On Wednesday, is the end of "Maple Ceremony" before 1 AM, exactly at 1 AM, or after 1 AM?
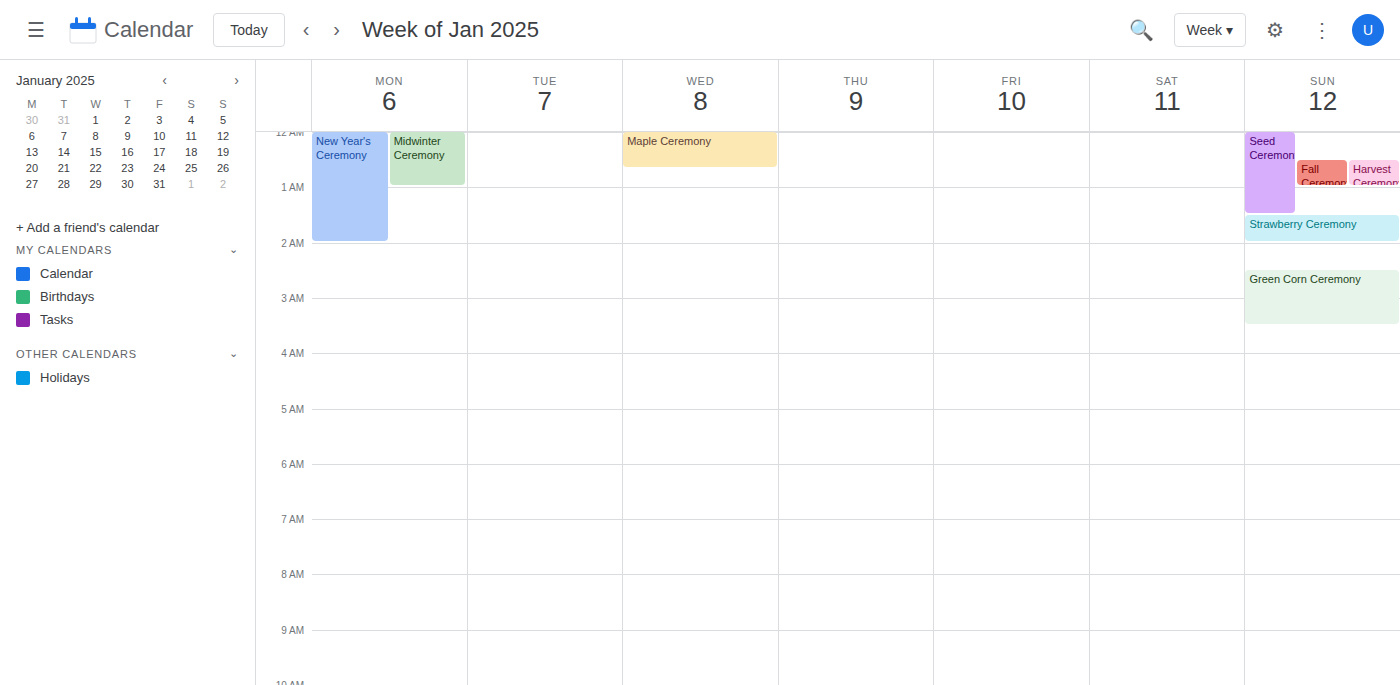
12:40 AM -- before 1 AM, 20 minutes above the 1 AM line.